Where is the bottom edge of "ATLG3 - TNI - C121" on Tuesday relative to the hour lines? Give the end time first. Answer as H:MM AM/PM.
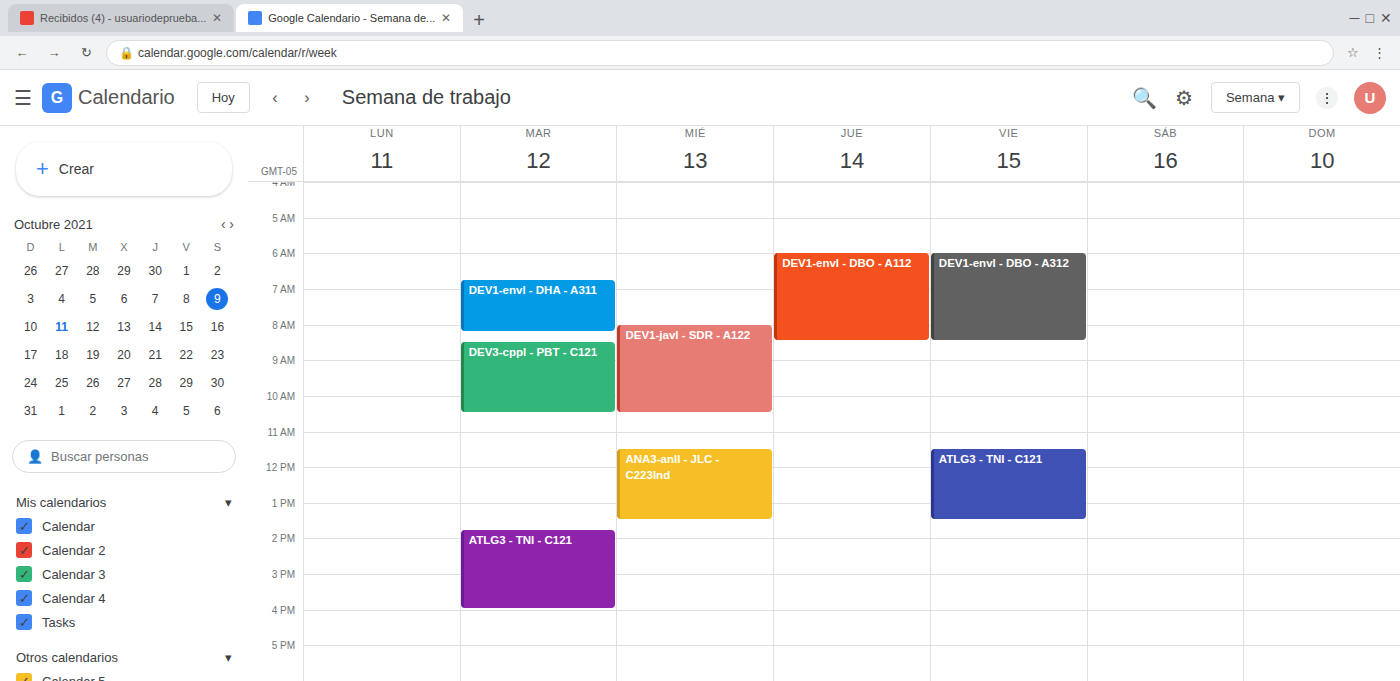
4:00 PM -- exactly on the 4 PM line.